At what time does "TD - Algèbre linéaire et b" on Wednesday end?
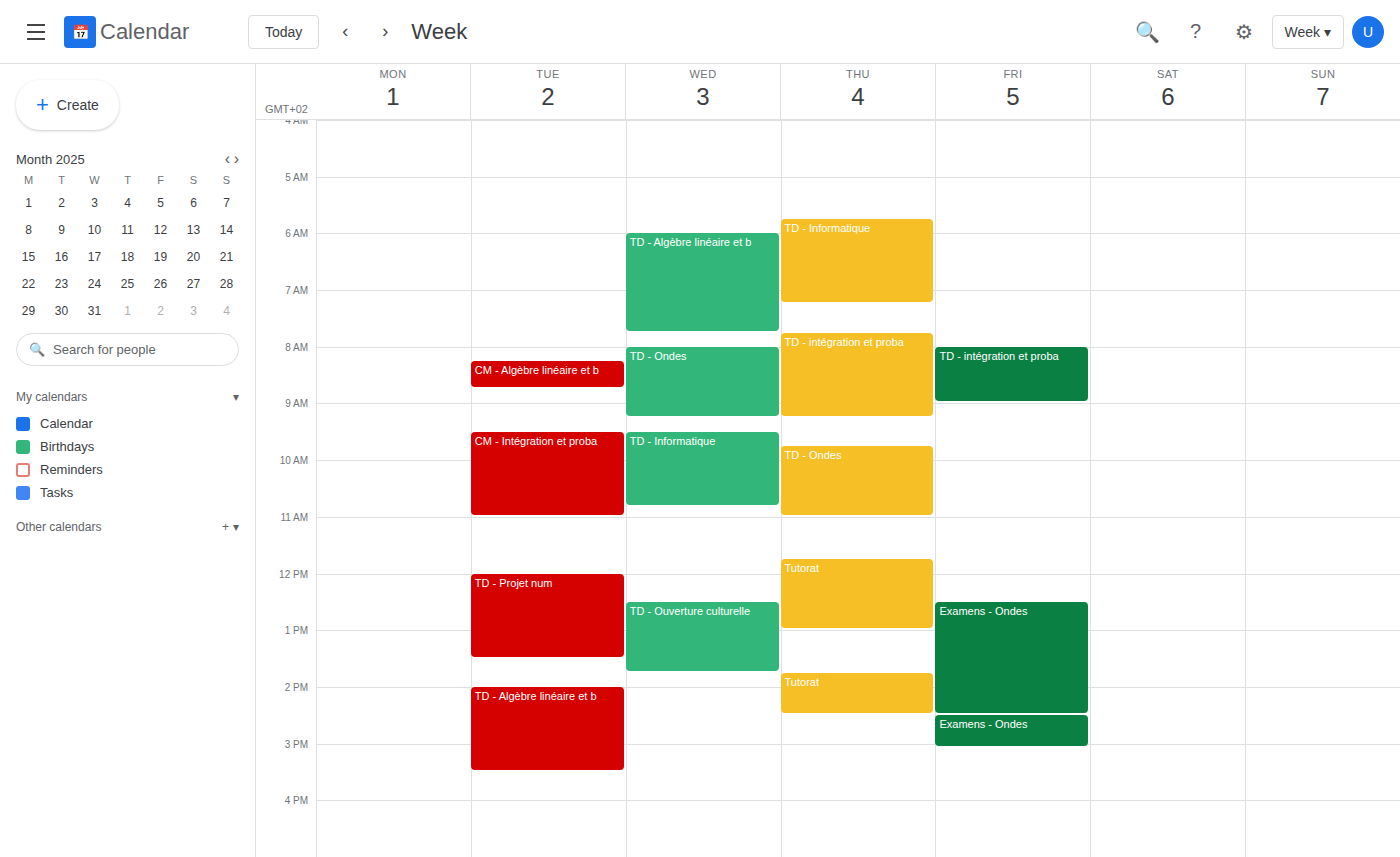
7:45 AM